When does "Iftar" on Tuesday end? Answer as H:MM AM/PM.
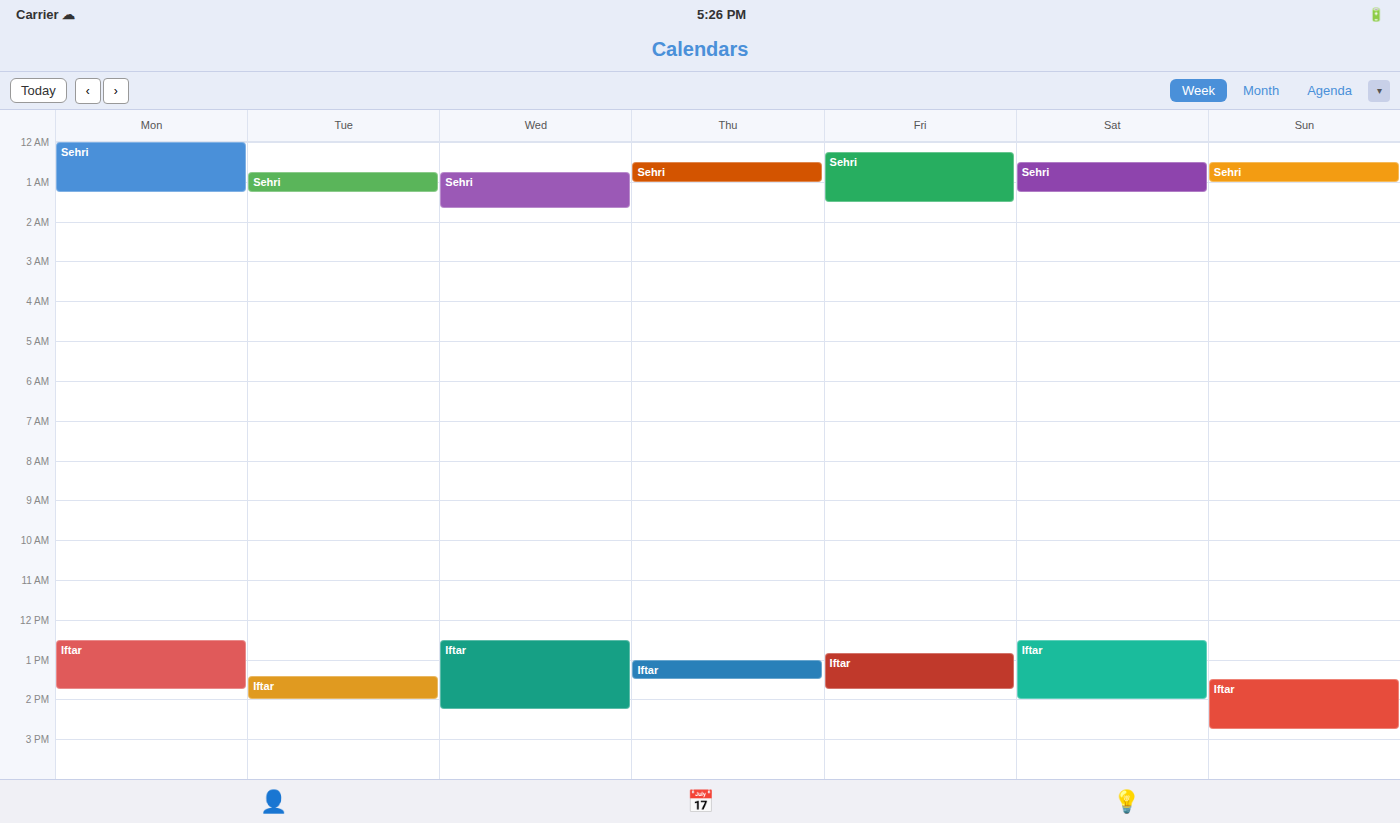
2:00 PM